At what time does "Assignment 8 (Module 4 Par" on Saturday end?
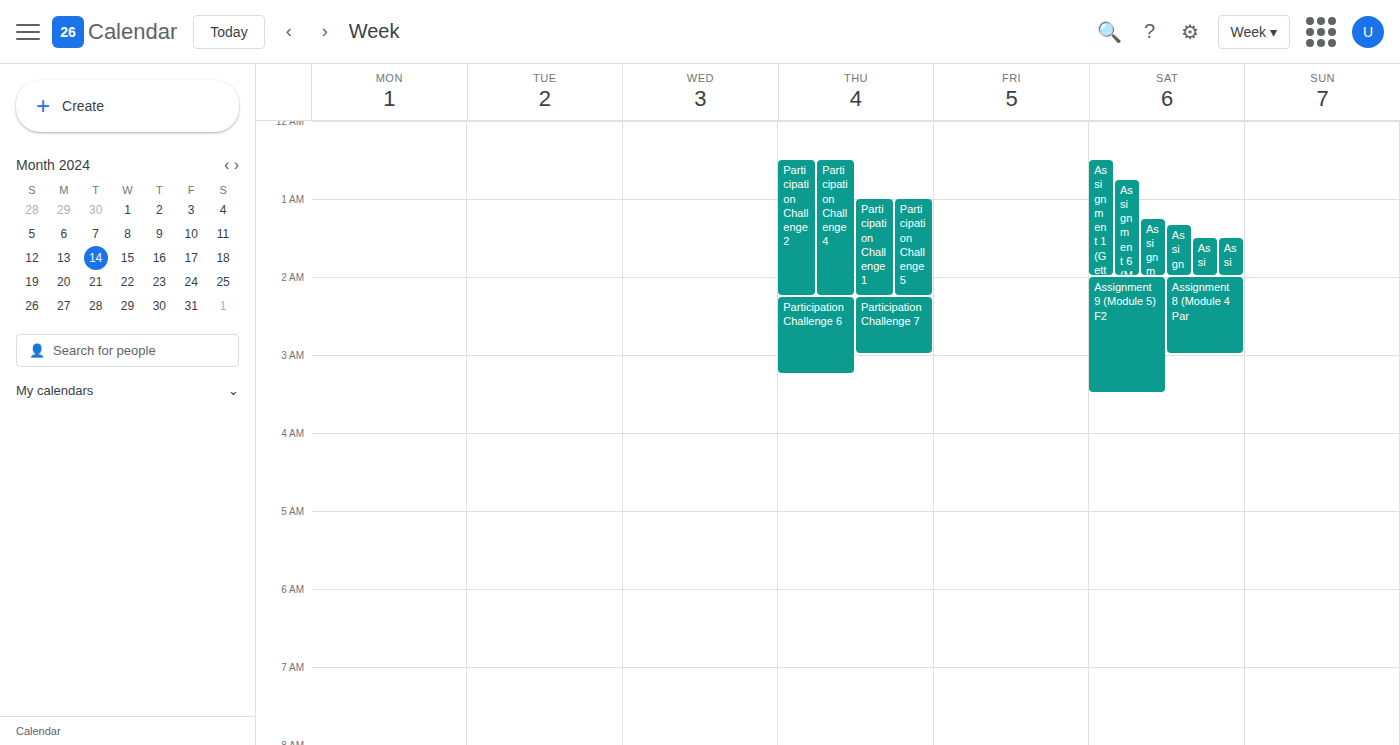
03:00